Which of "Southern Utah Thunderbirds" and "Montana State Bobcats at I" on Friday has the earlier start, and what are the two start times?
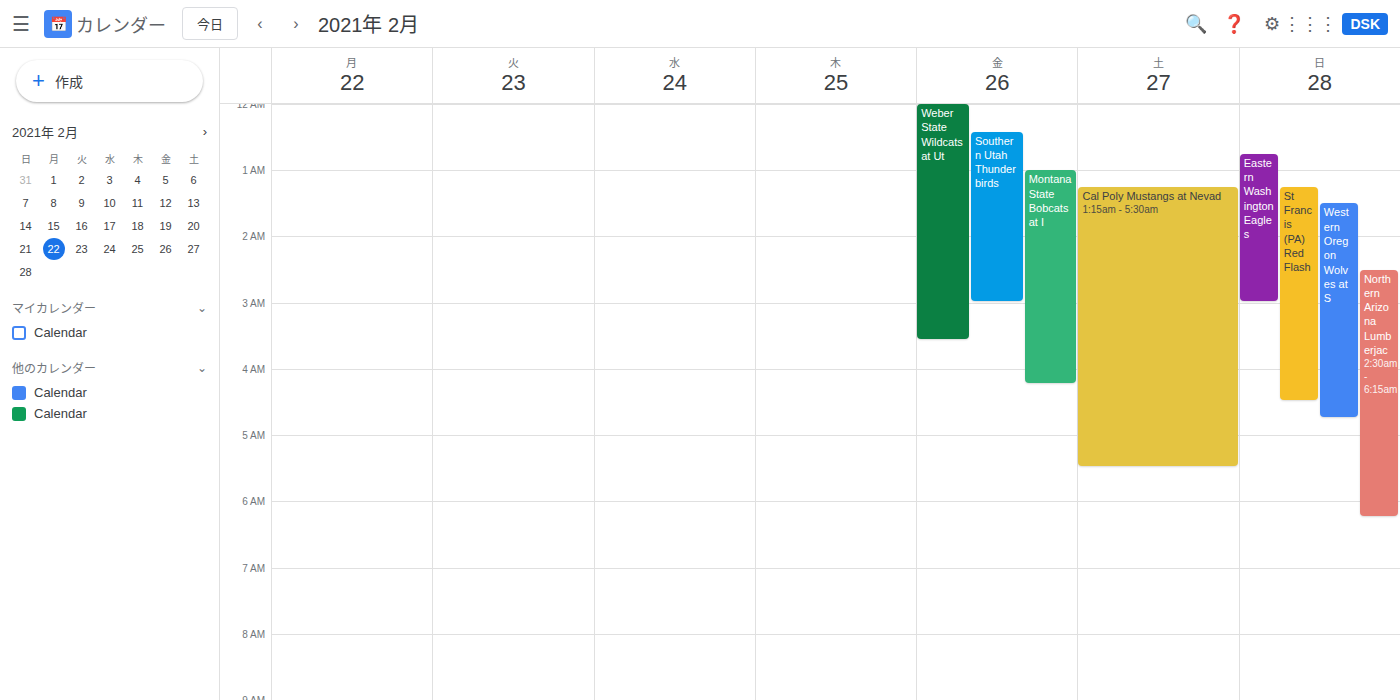
"Southern Utah Thunderbirds" 12:25 AM; "Montana State Bobcats at I" 1:00 AM.